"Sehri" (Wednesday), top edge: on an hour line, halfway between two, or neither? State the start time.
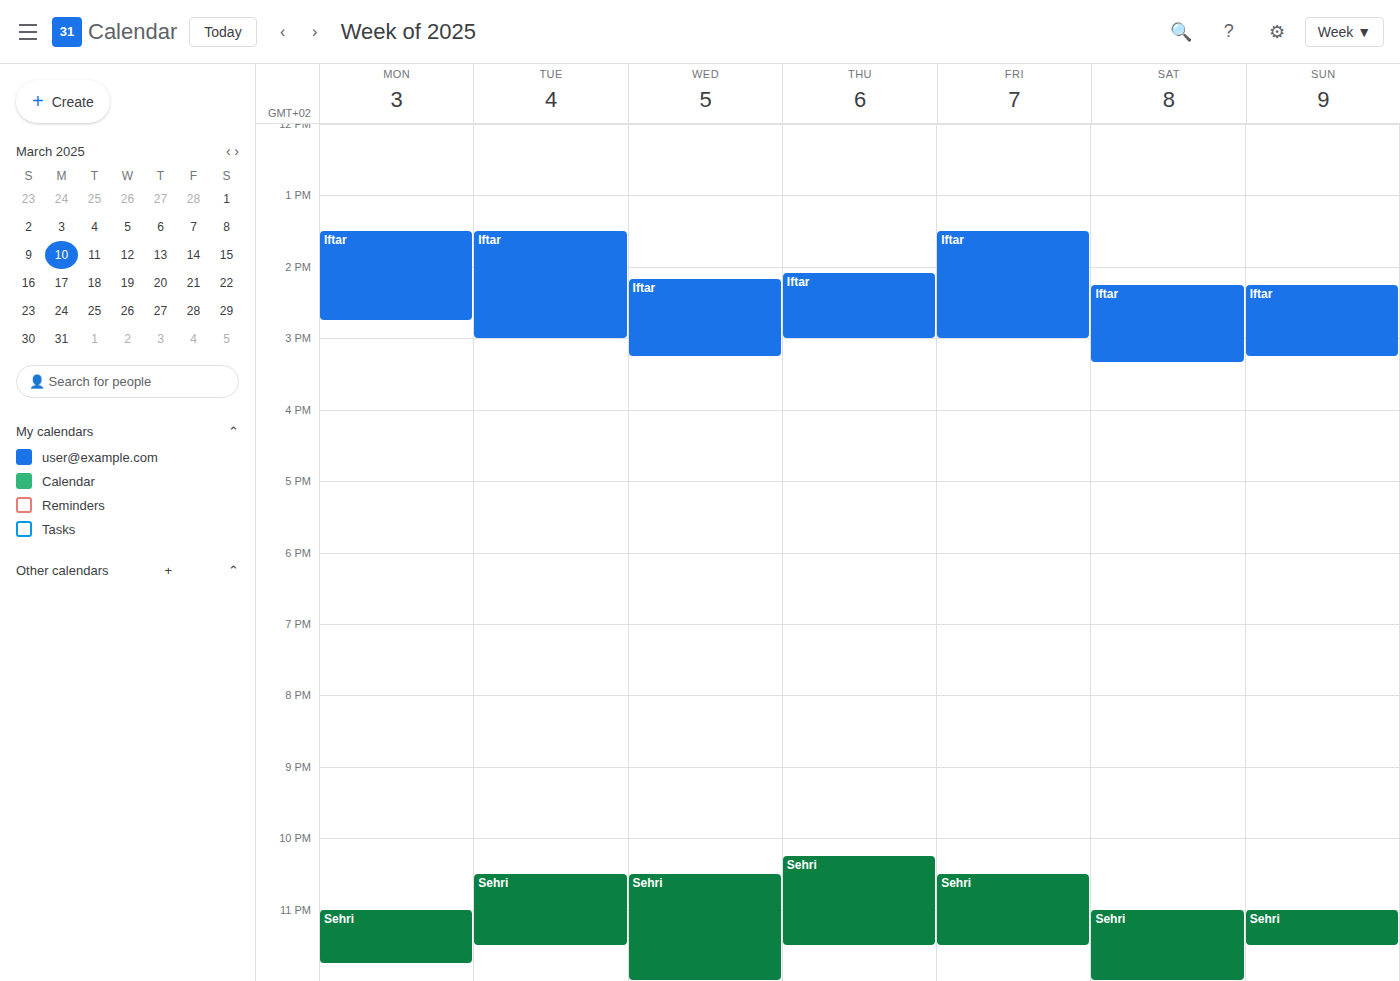
10:30 PM -- halfway between the 10 PM and 11 PM lines.